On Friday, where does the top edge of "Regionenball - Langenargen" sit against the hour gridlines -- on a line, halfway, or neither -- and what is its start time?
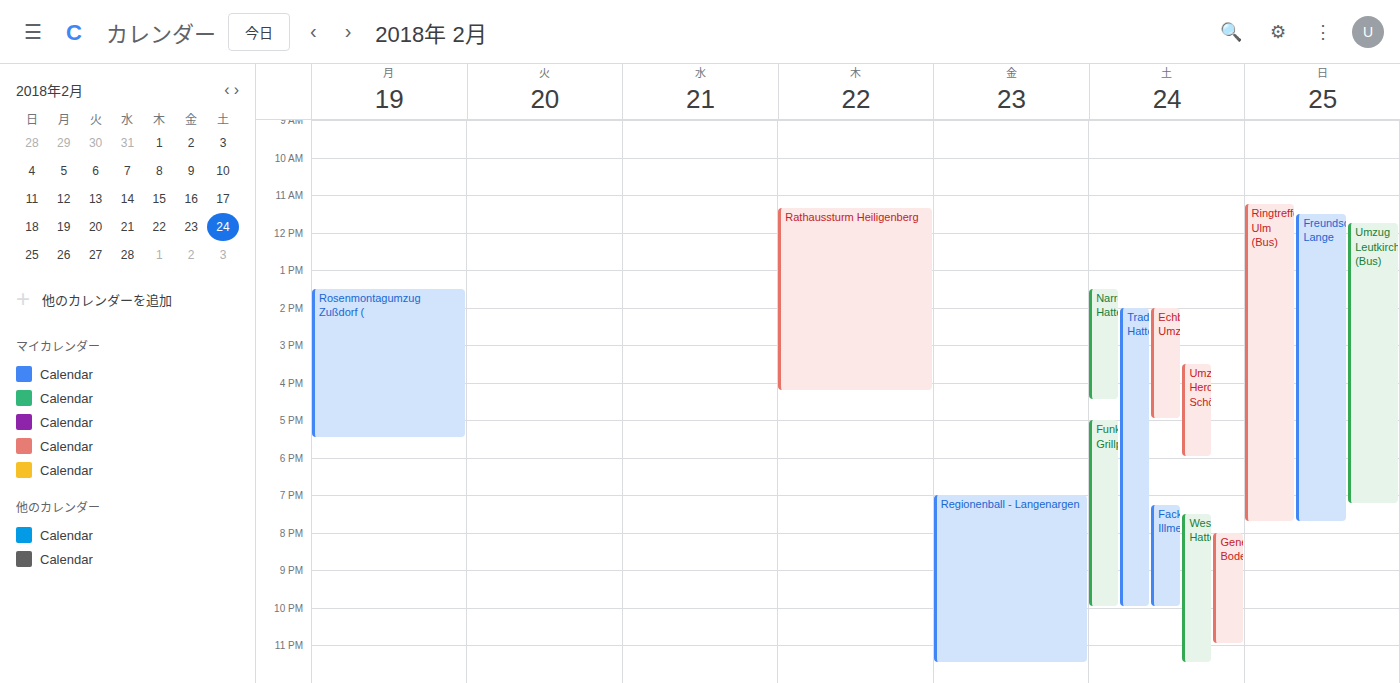
7:00 PM -- exactly on the 7 PM line.